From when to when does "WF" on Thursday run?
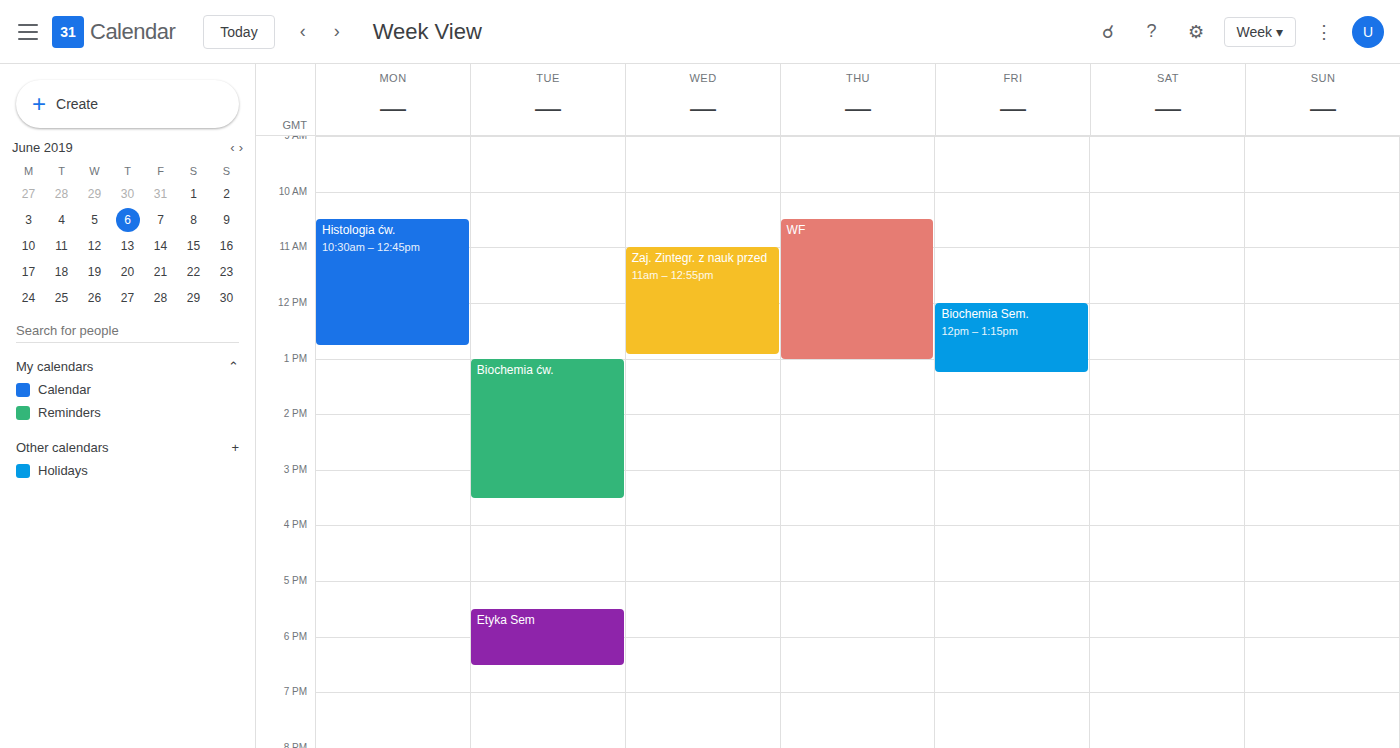
10:30 AM to 1:00 PM